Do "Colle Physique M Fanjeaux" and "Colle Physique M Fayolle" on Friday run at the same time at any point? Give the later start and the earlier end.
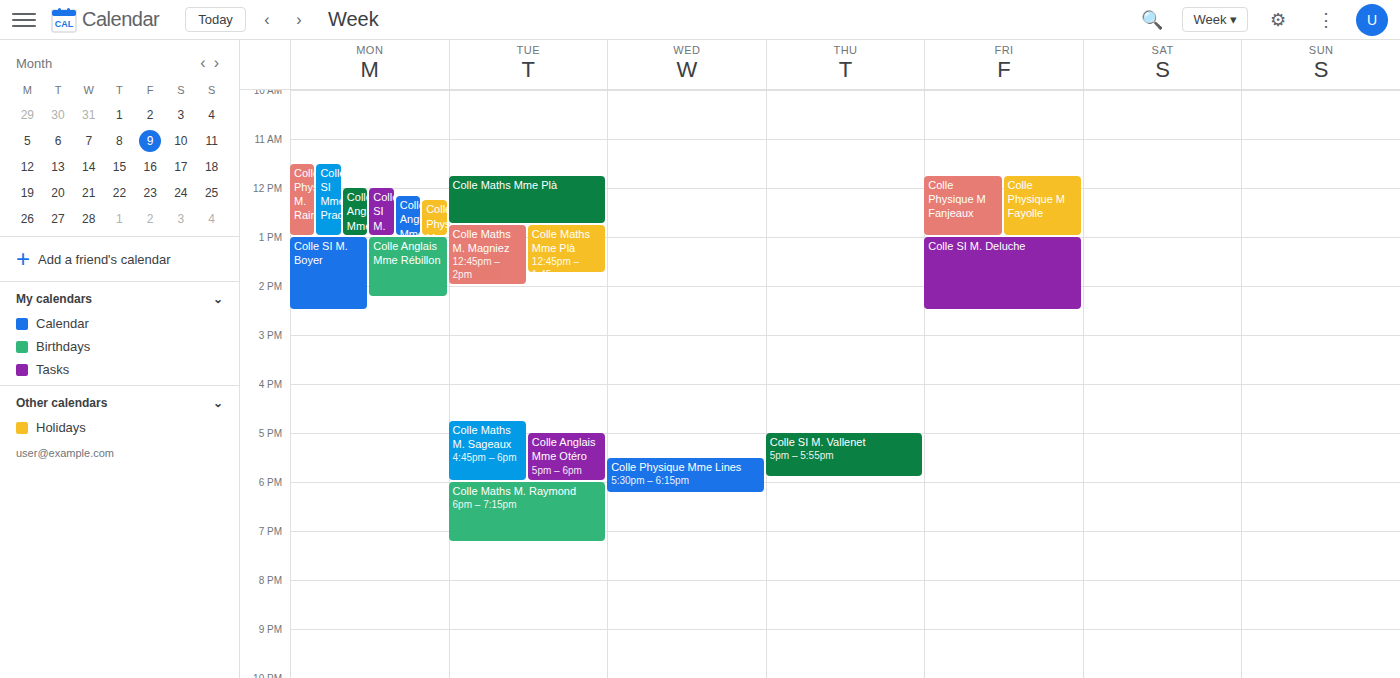
"Colle Physique M Fanjeaux" runs 11:45 AM to 1:00 PM, inside "Colle Physique M Fayolle" -- they overlap.